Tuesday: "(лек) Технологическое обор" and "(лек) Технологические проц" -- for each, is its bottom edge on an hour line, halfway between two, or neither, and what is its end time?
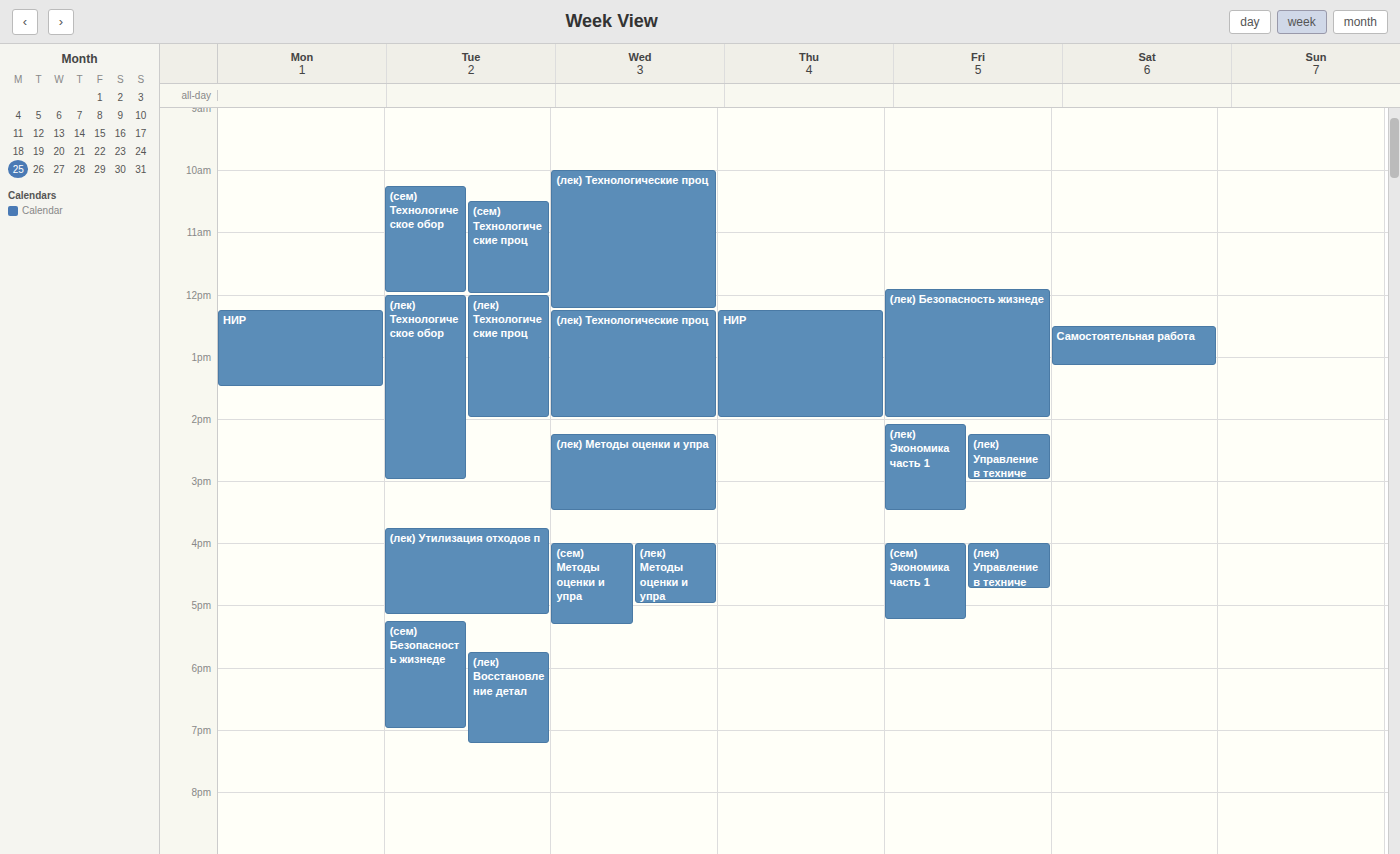
"(лек) Технологическое обор": 3:00 PM, exactly on the 3 PM line. "(лек) Технологические проц": 2:00 PM, exactly on the 2 PM line.